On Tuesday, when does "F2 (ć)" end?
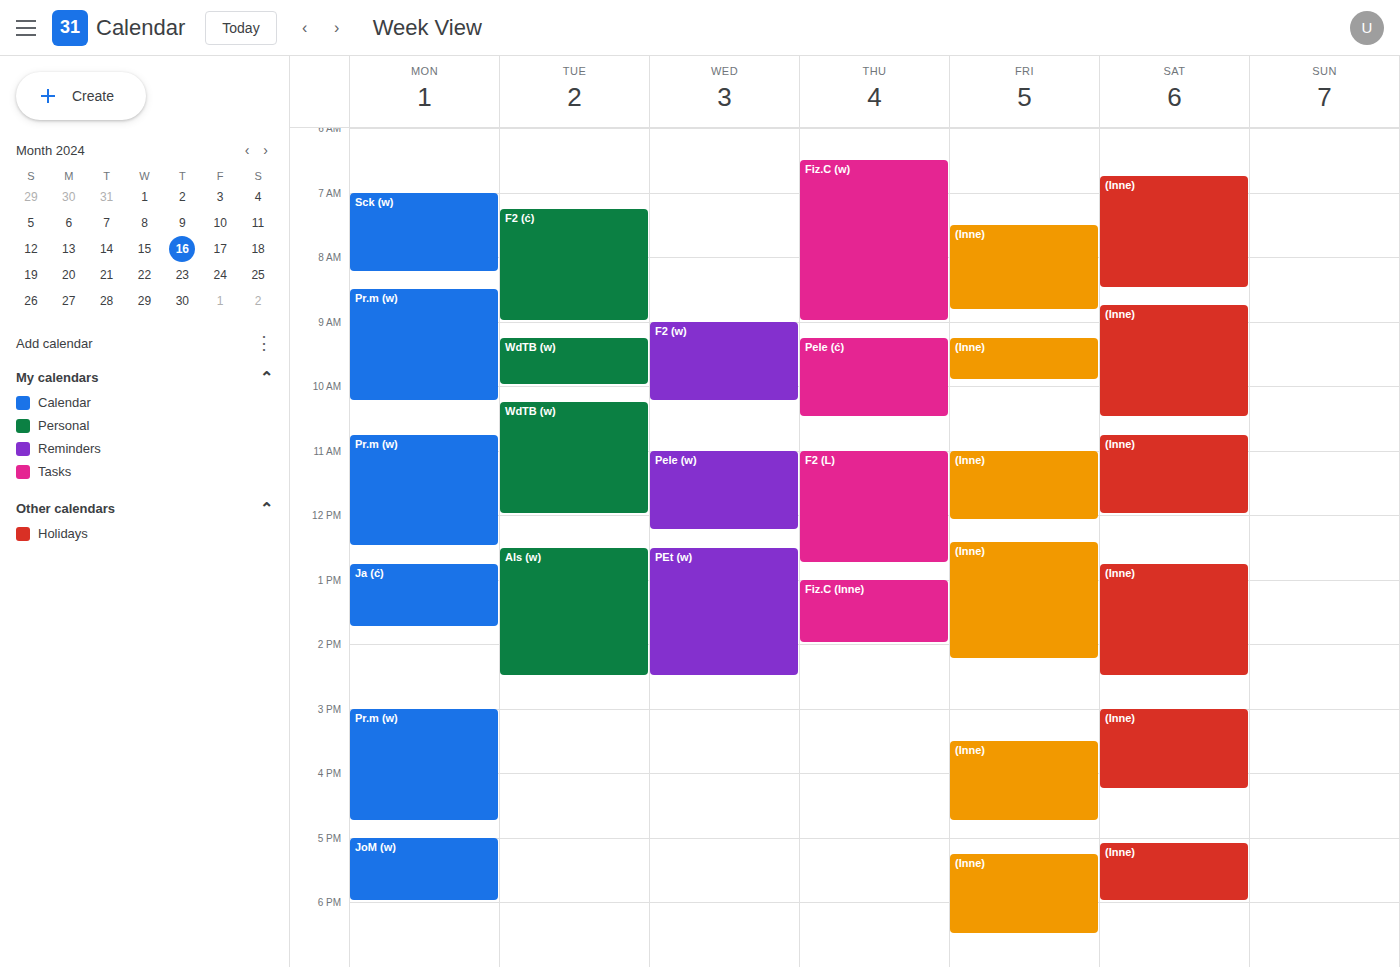
9:00 AM